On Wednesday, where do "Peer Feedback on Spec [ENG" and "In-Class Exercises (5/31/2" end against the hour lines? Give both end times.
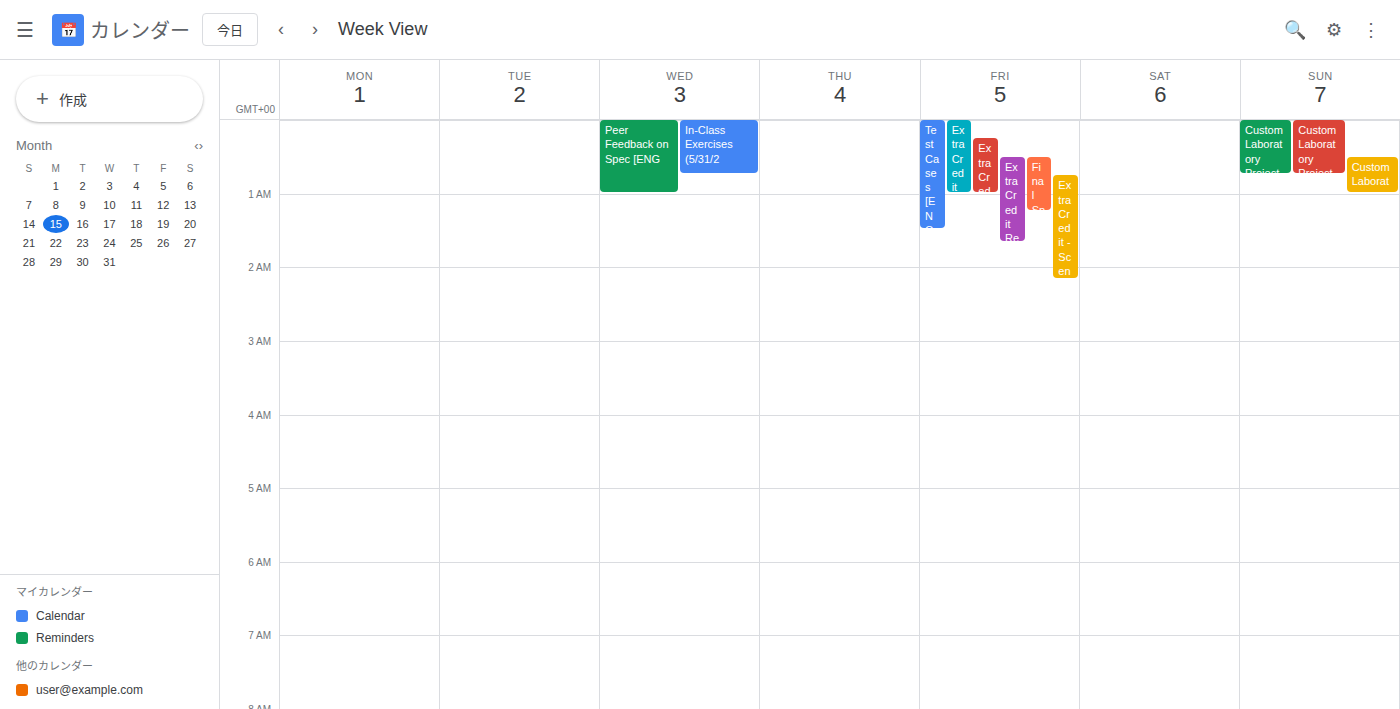
"Peer Feedback on Spec [ENG": 1:00 AM, exactly on the 1 AM line. "In-Class Exercises (5/31/2": 12:45 AM, neither: three quarters of the way from the 12 AM line to the 1 AM line.